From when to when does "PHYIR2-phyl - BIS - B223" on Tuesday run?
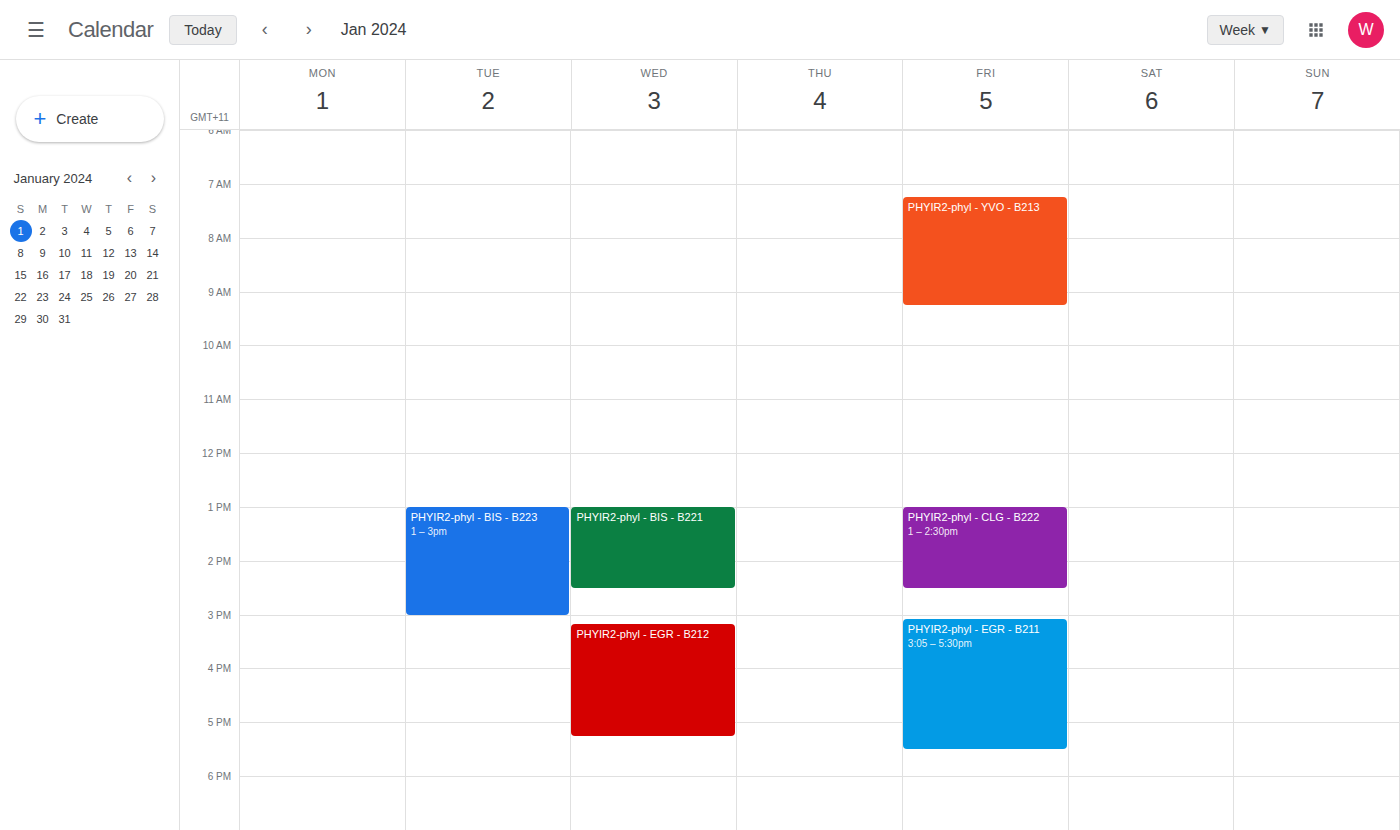
1:00 PM to 3:00 PM